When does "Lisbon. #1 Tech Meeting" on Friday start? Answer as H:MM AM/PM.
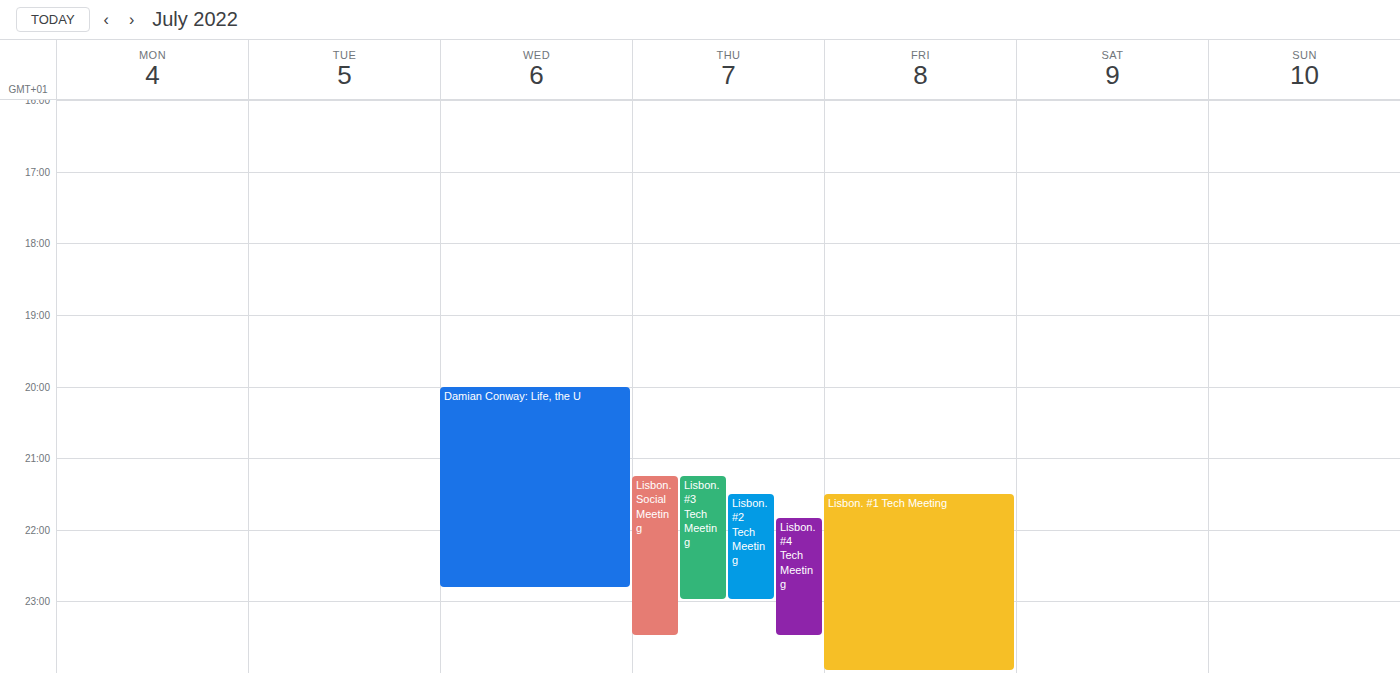
9:30 PM